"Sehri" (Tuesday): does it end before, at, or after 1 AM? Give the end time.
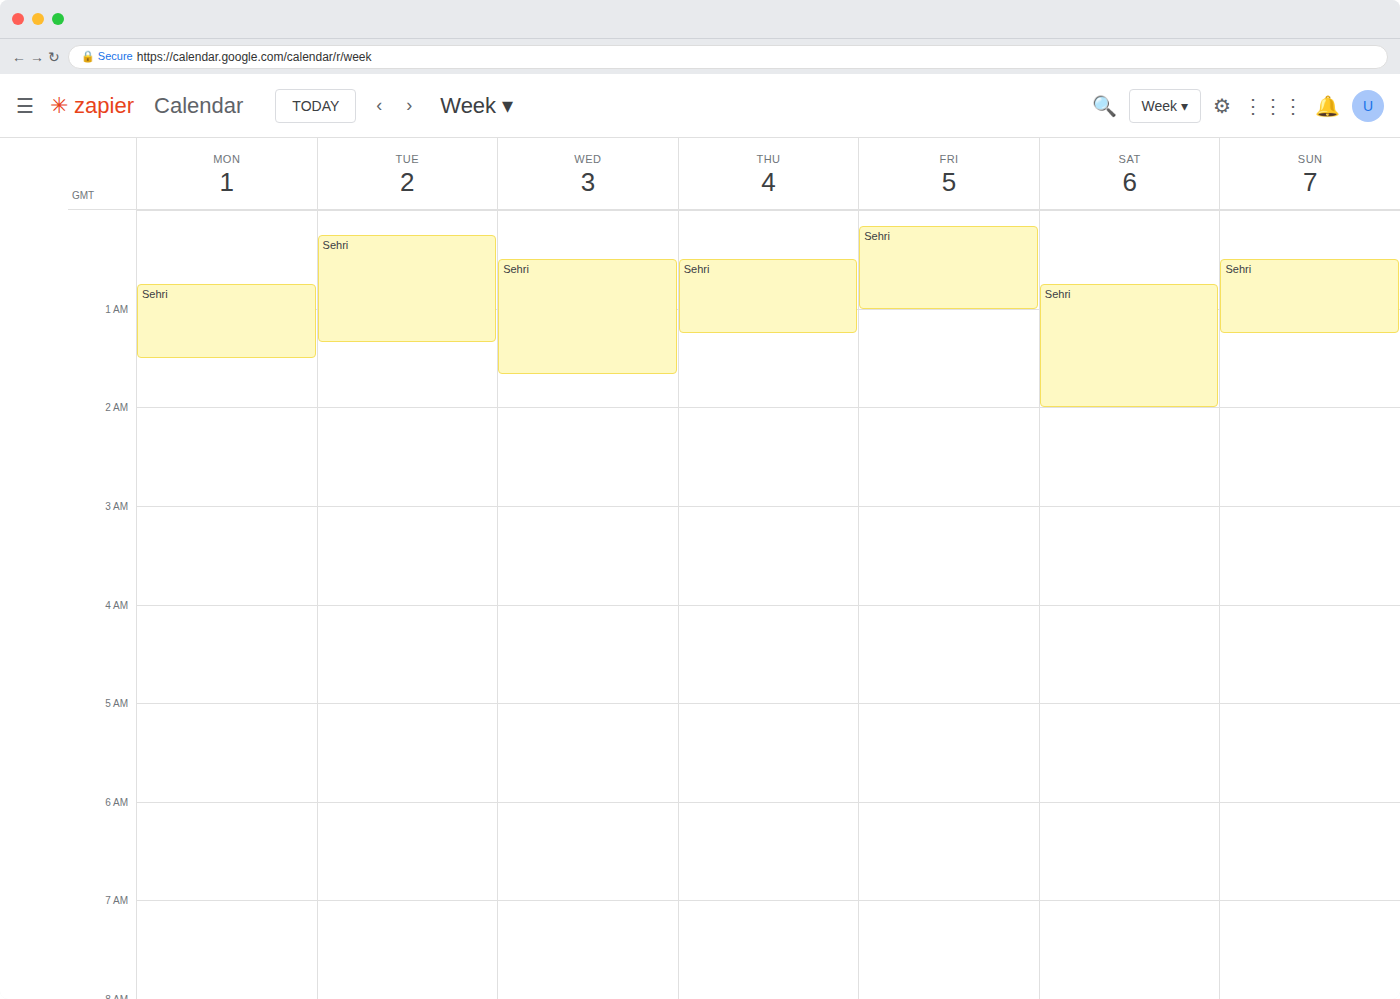
1:20 AM -- after 1 AM, 20 minutes below the 1 AM line.